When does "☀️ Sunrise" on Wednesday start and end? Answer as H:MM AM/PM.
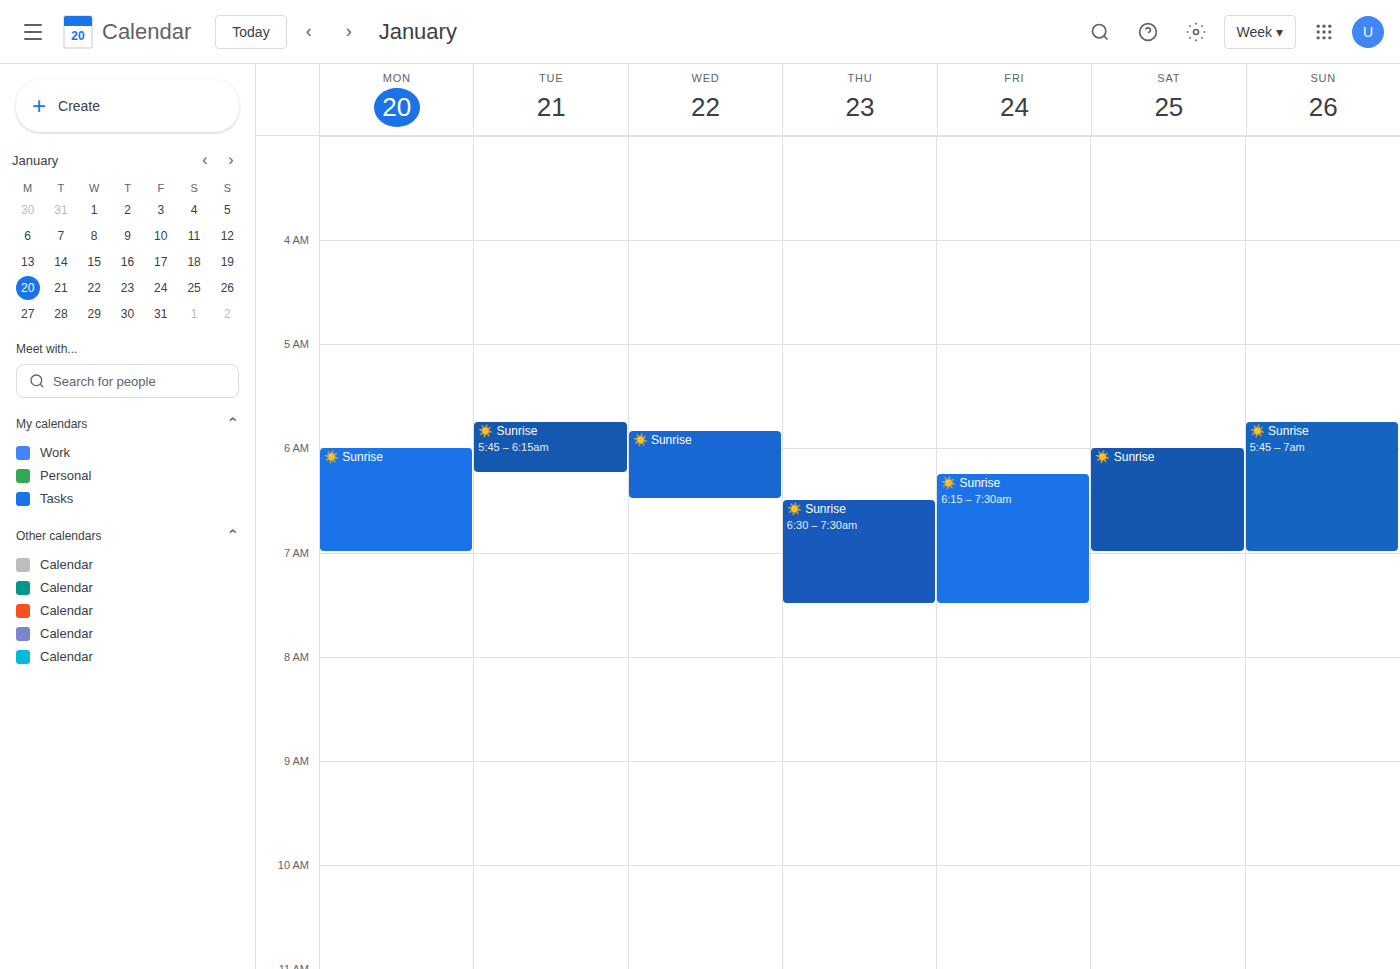
5:50 AM to 6:30 AM